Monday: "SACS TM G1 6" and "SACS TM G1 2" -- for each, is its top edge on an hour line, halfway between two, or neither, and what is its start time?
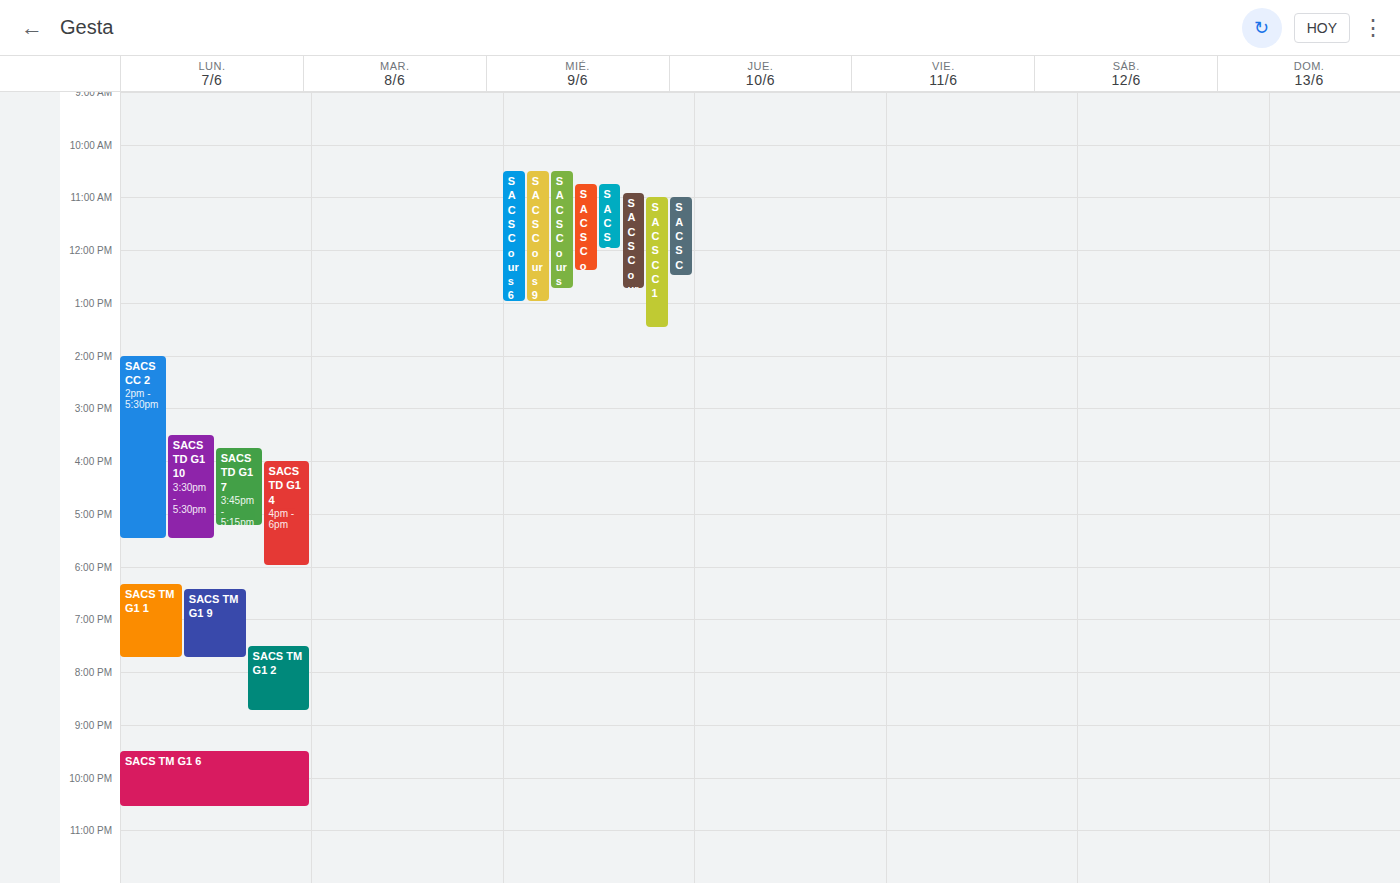
"SACS TM G1 6": 9:30 PM, halfway between the 9 PM and 10 PM lines. "SACS TM G1 2": 7:30 PM, halfway between the 7 PM and 8 PM lines.